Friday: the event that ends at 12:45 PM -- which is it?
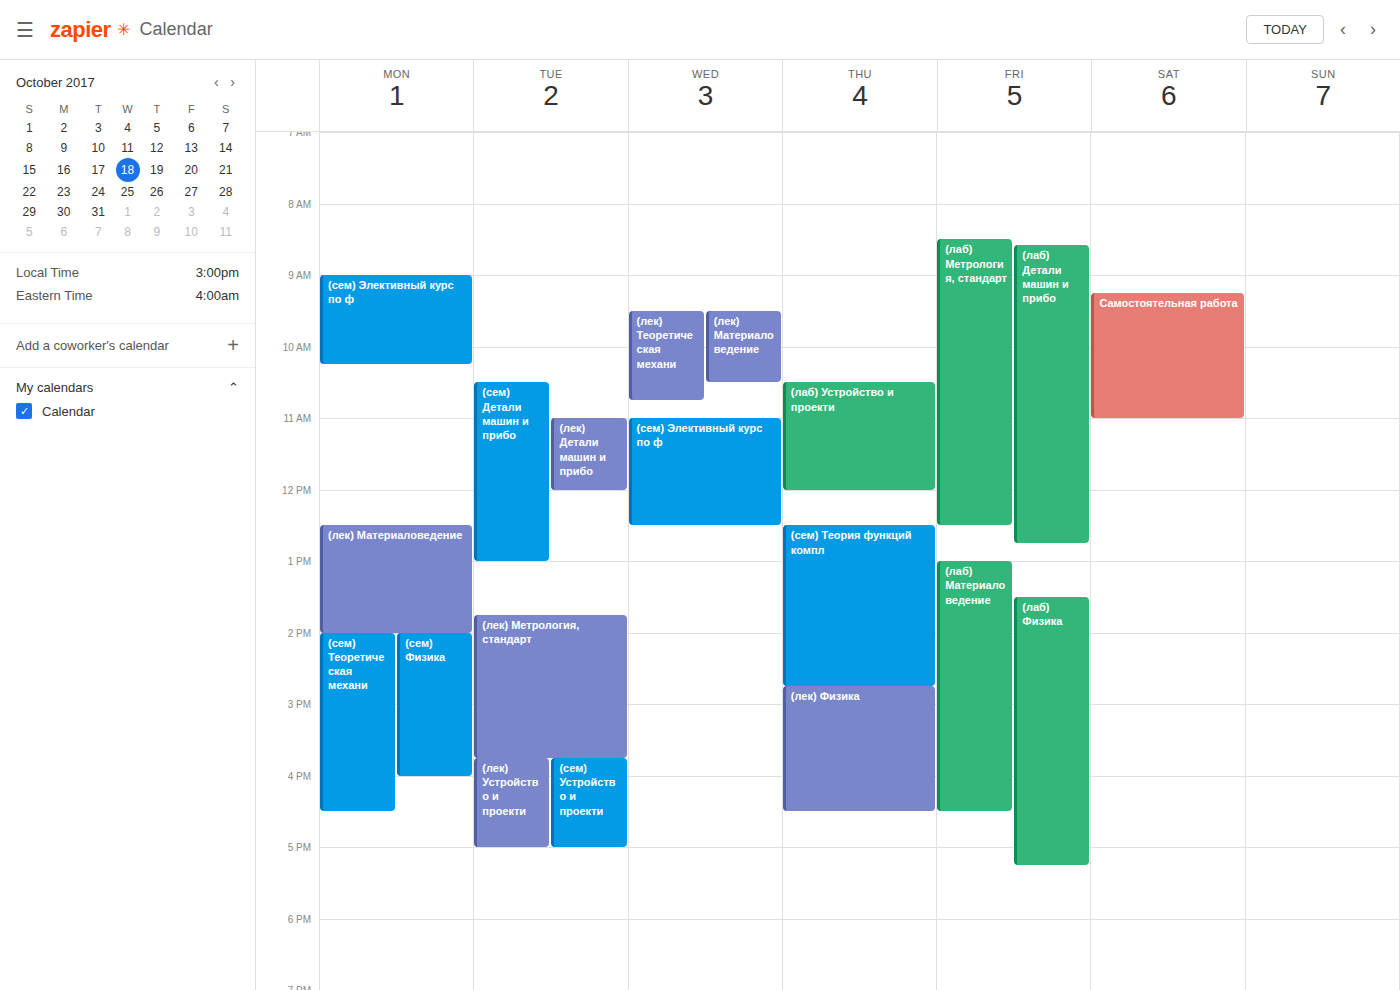
"(лаб) Детали машин и прибо"